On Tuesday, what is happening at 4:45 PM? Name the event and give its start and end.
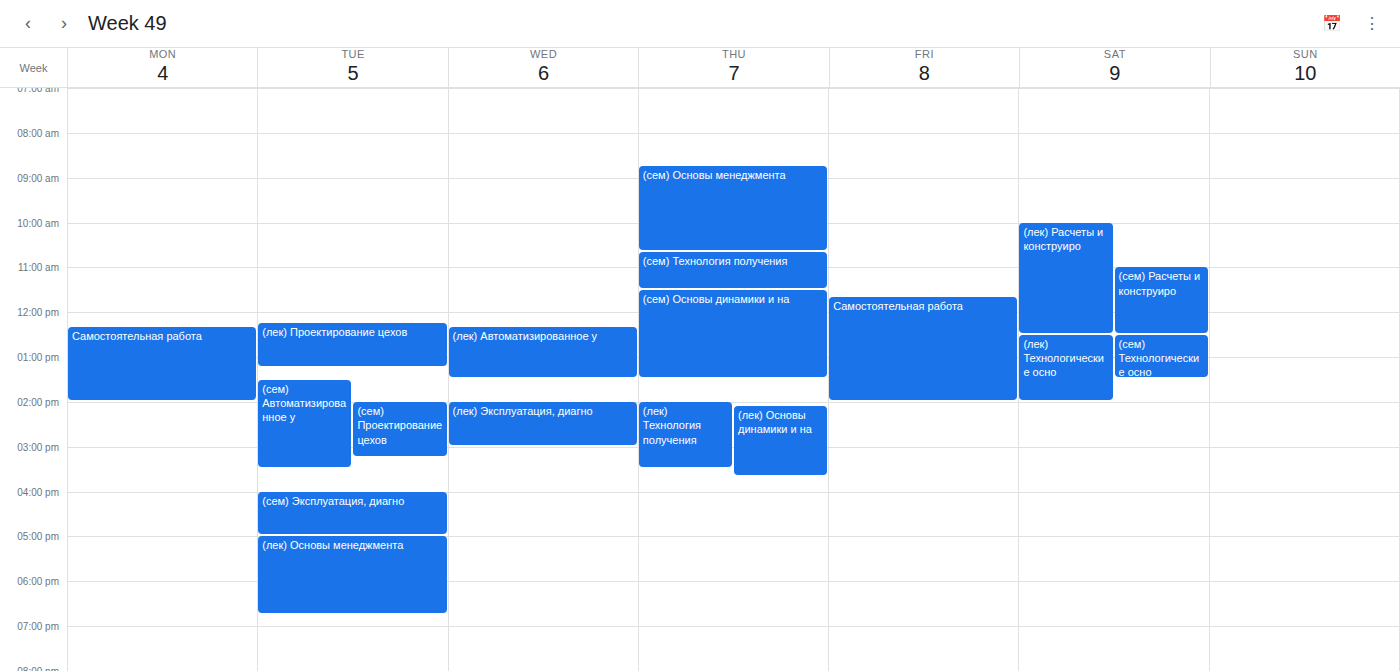
"(сем) Эксплуатация, диагно", 4:00 PM to 5:00 PM